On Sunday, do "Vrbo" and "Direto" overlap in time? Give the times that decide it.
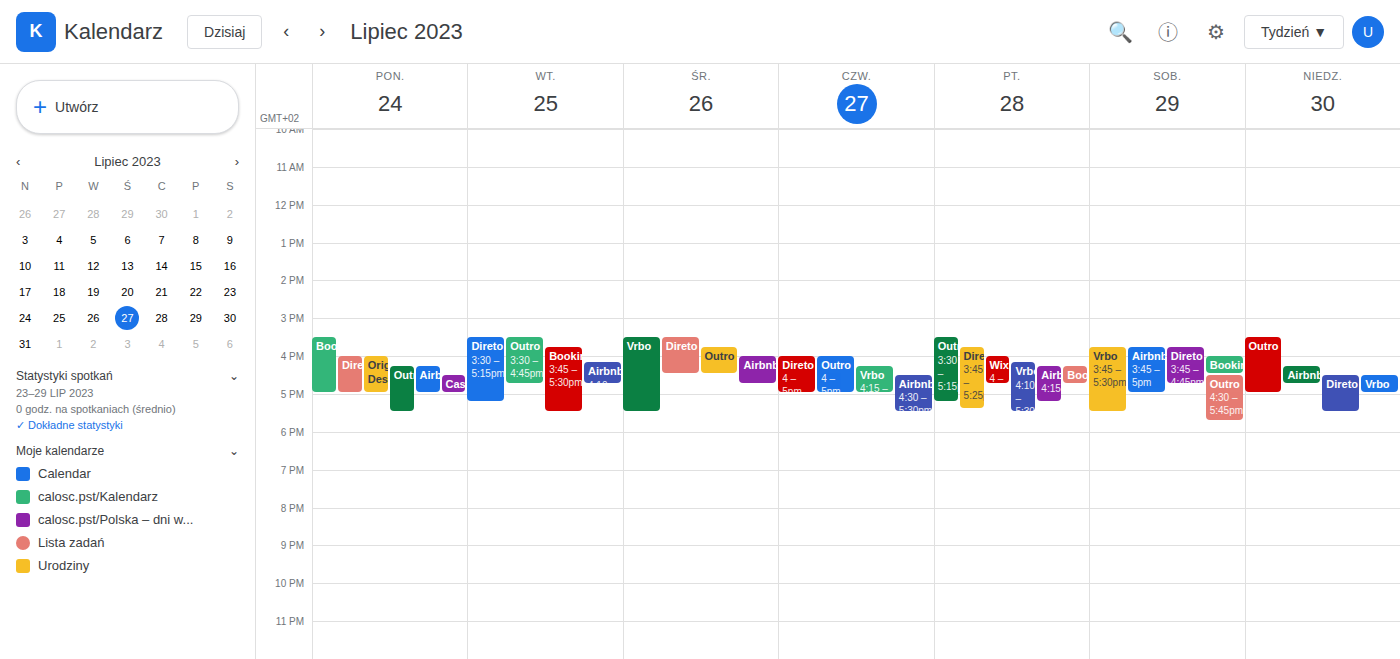
"Direto" starts at 4:30 PM, before "Vrbo" ends at 5:00 PM -- they overlap.